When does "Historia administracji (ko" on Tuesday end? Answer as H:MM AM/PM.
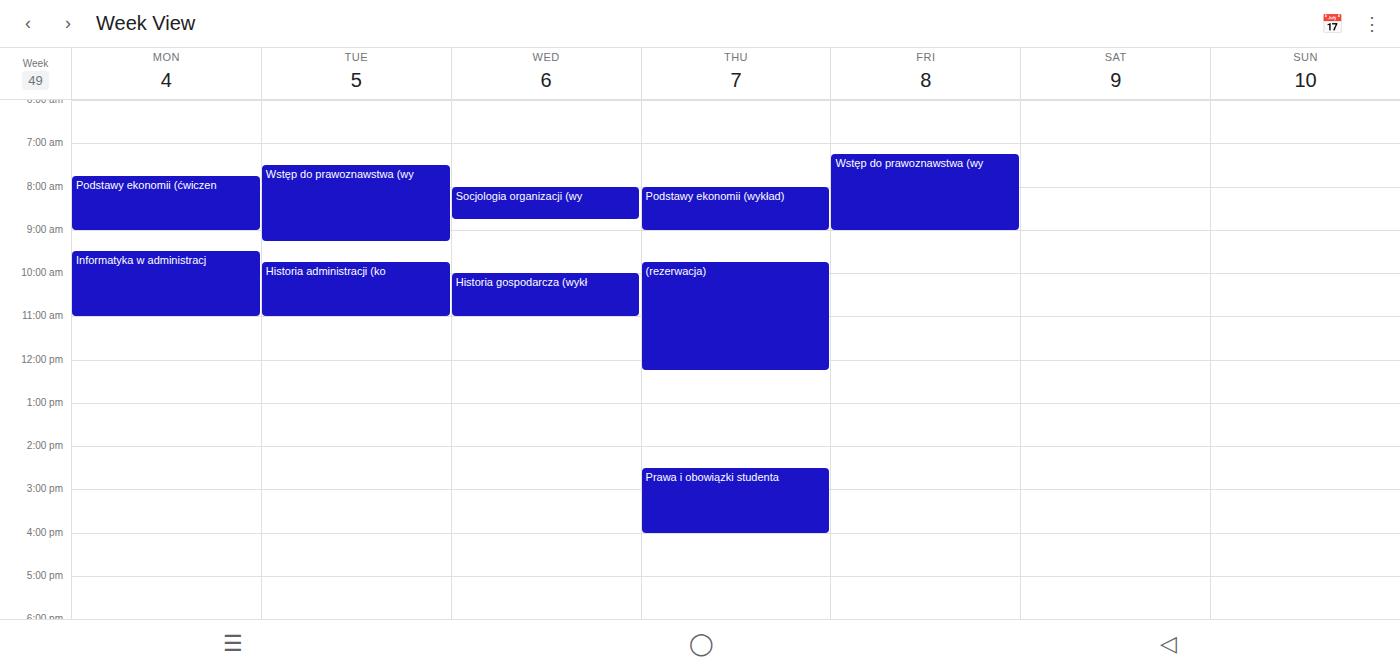
11:00 AM